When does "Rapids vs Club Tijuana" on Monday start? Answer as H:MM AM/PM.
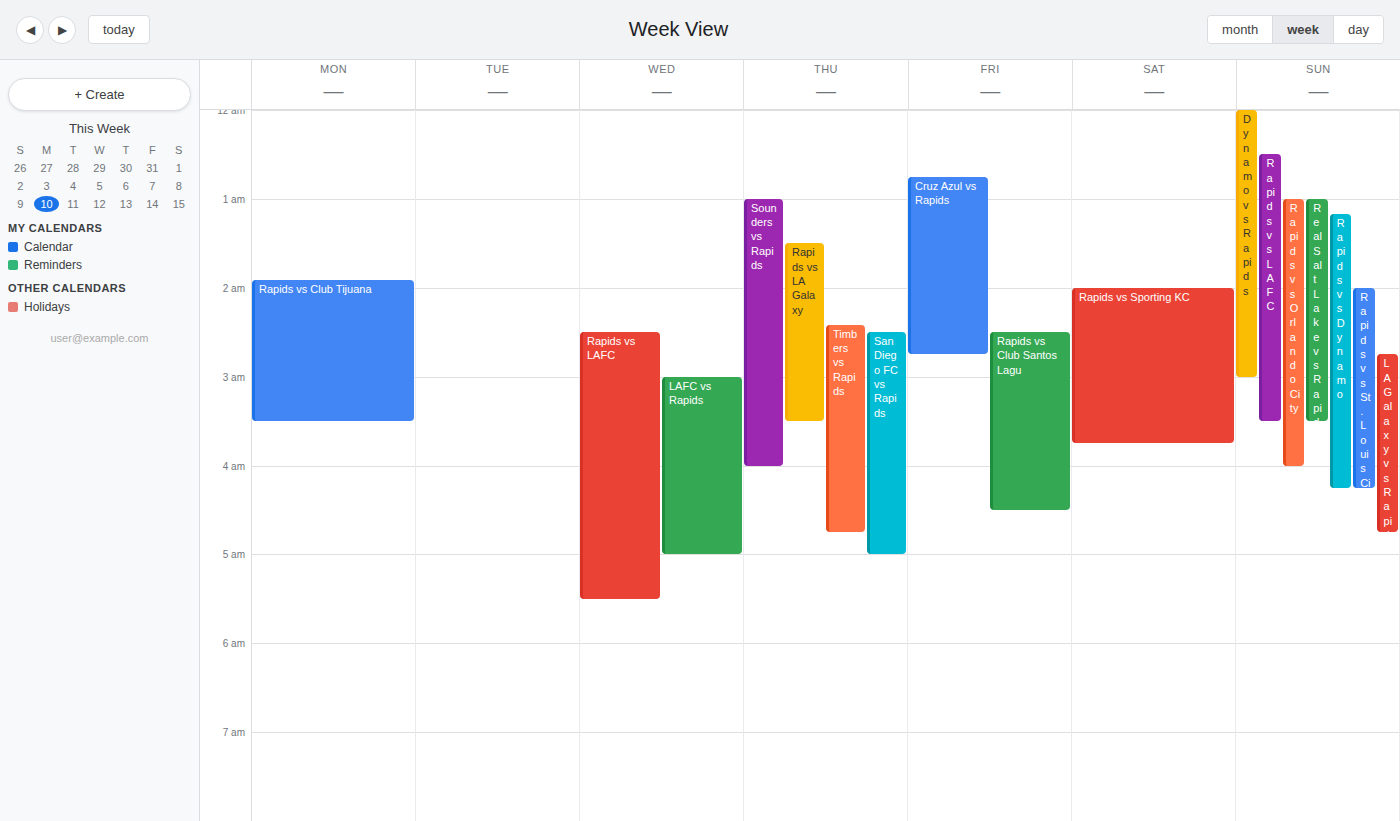
1:55 AM